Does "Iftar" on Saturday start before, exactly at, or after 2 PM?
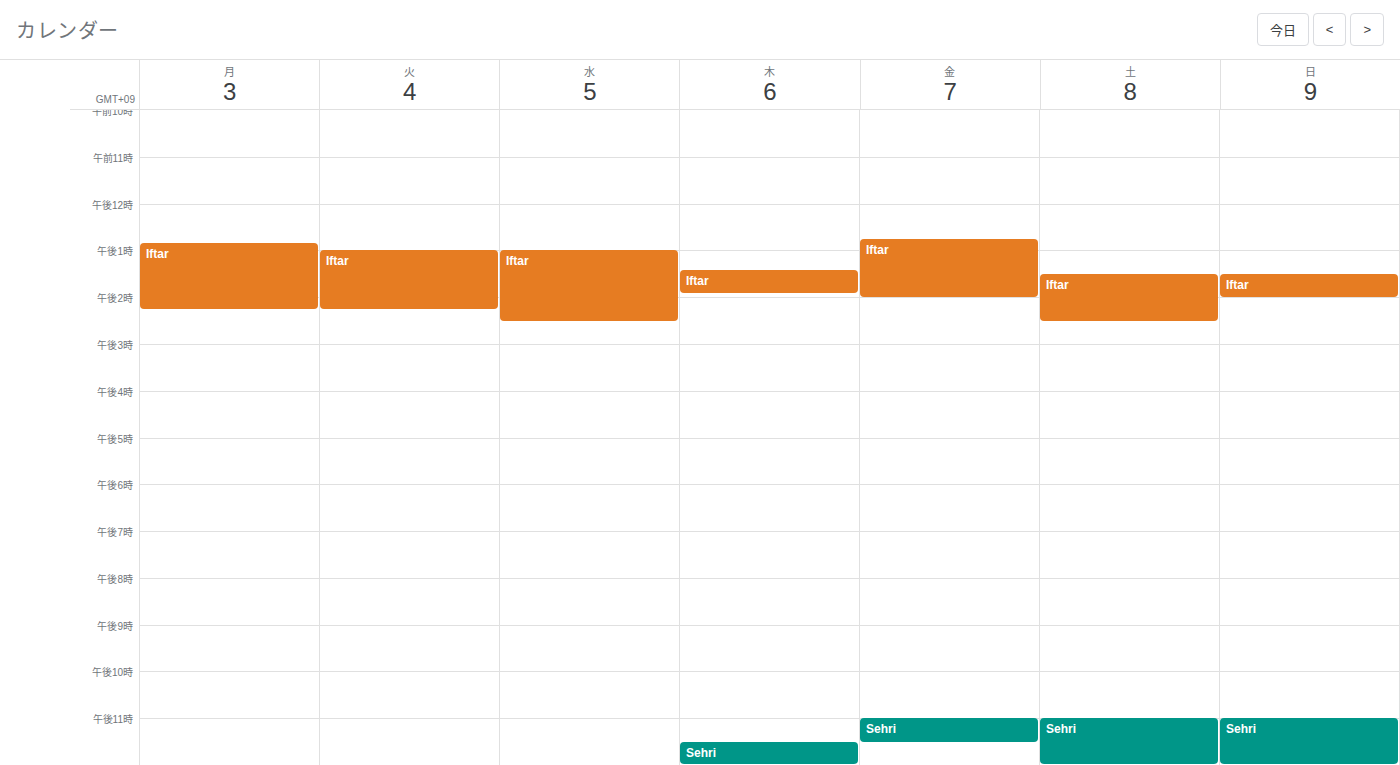
1:30 PM -- before 2 PM, 30 minutes above the 2 PM line.